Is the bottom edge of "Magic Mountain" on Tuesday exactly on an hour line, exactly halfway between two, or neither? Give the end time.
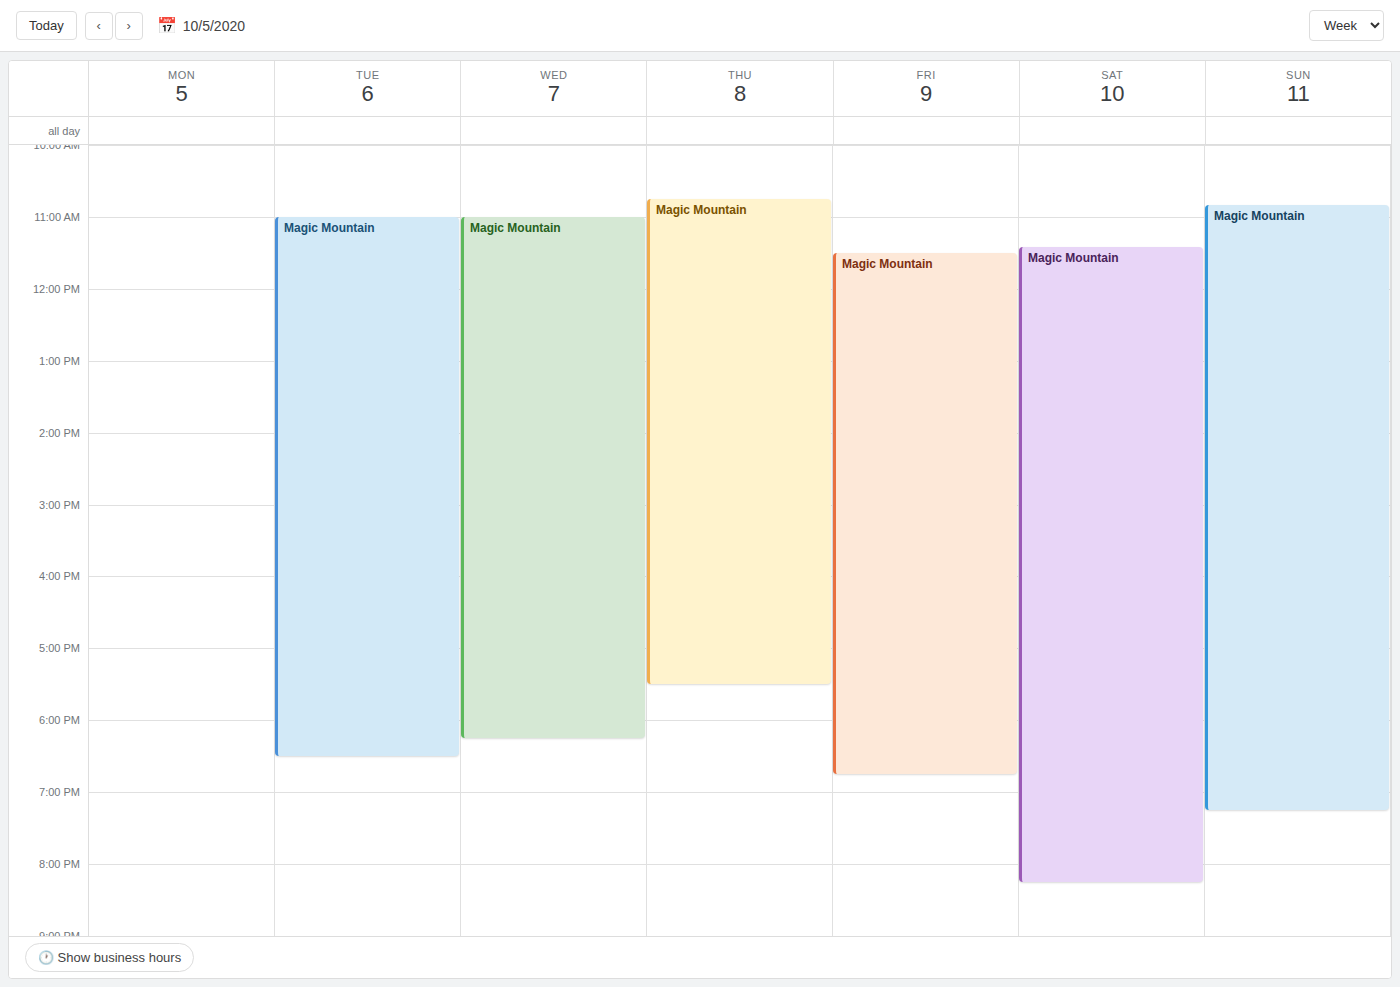
6:30 PM -- halfway between the 6 PM and 7 PM lines.